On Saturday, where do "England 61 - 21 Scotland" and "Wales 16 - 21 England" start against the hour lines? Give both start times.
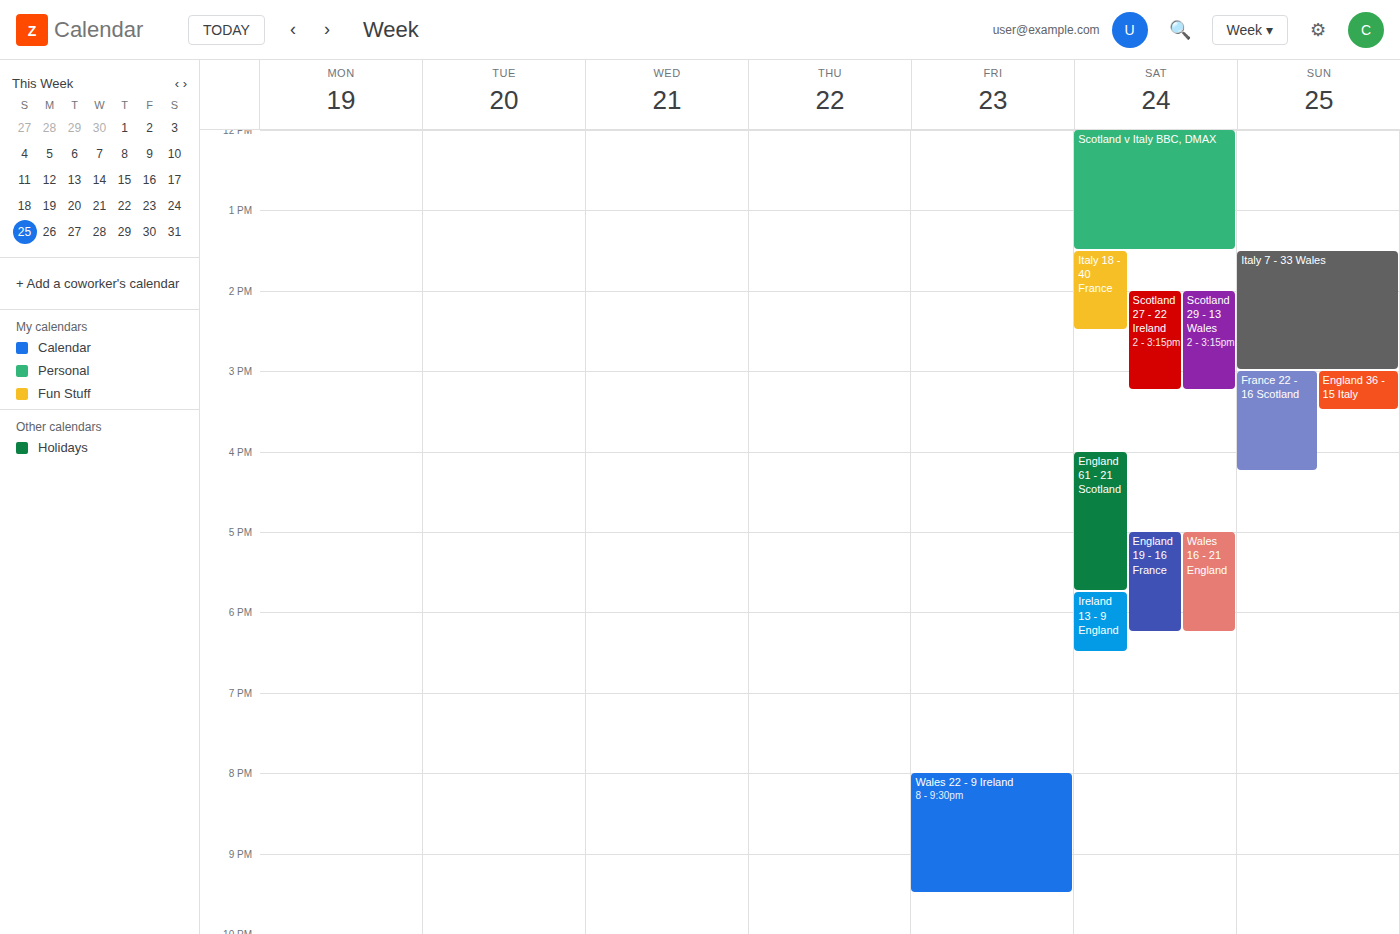
"England 61 - 21 Scotland": 4:00 PM, exactly on the 4 PM line. "Wales 16 - 21 England": 5:00 PM, exactly on the 5 PM line.